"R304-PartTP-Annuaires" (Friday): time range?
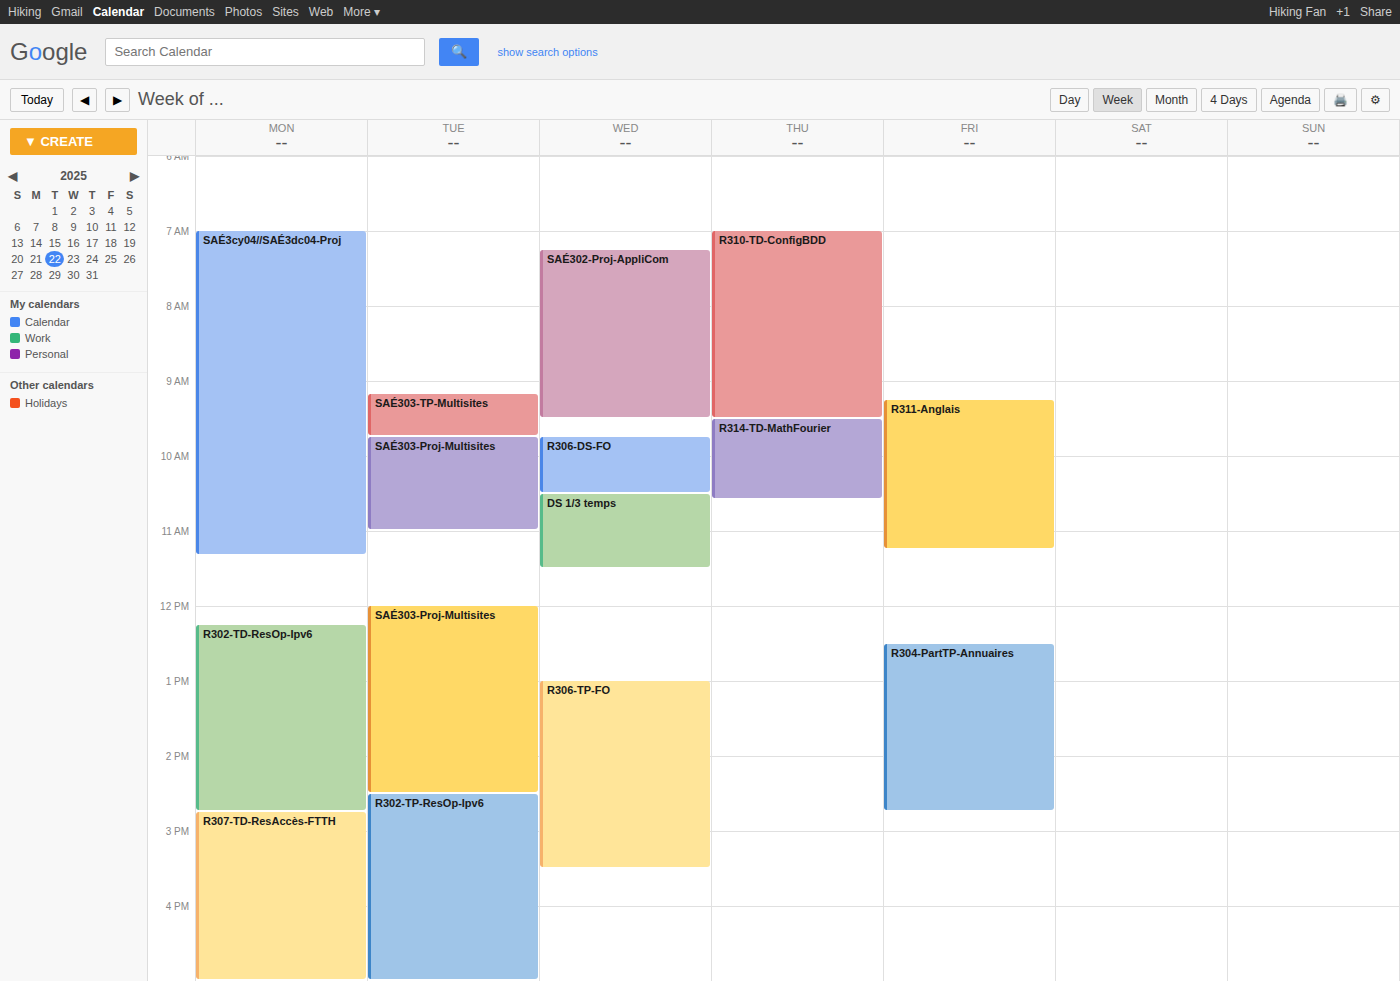
12:30 PM to 2:45 PM